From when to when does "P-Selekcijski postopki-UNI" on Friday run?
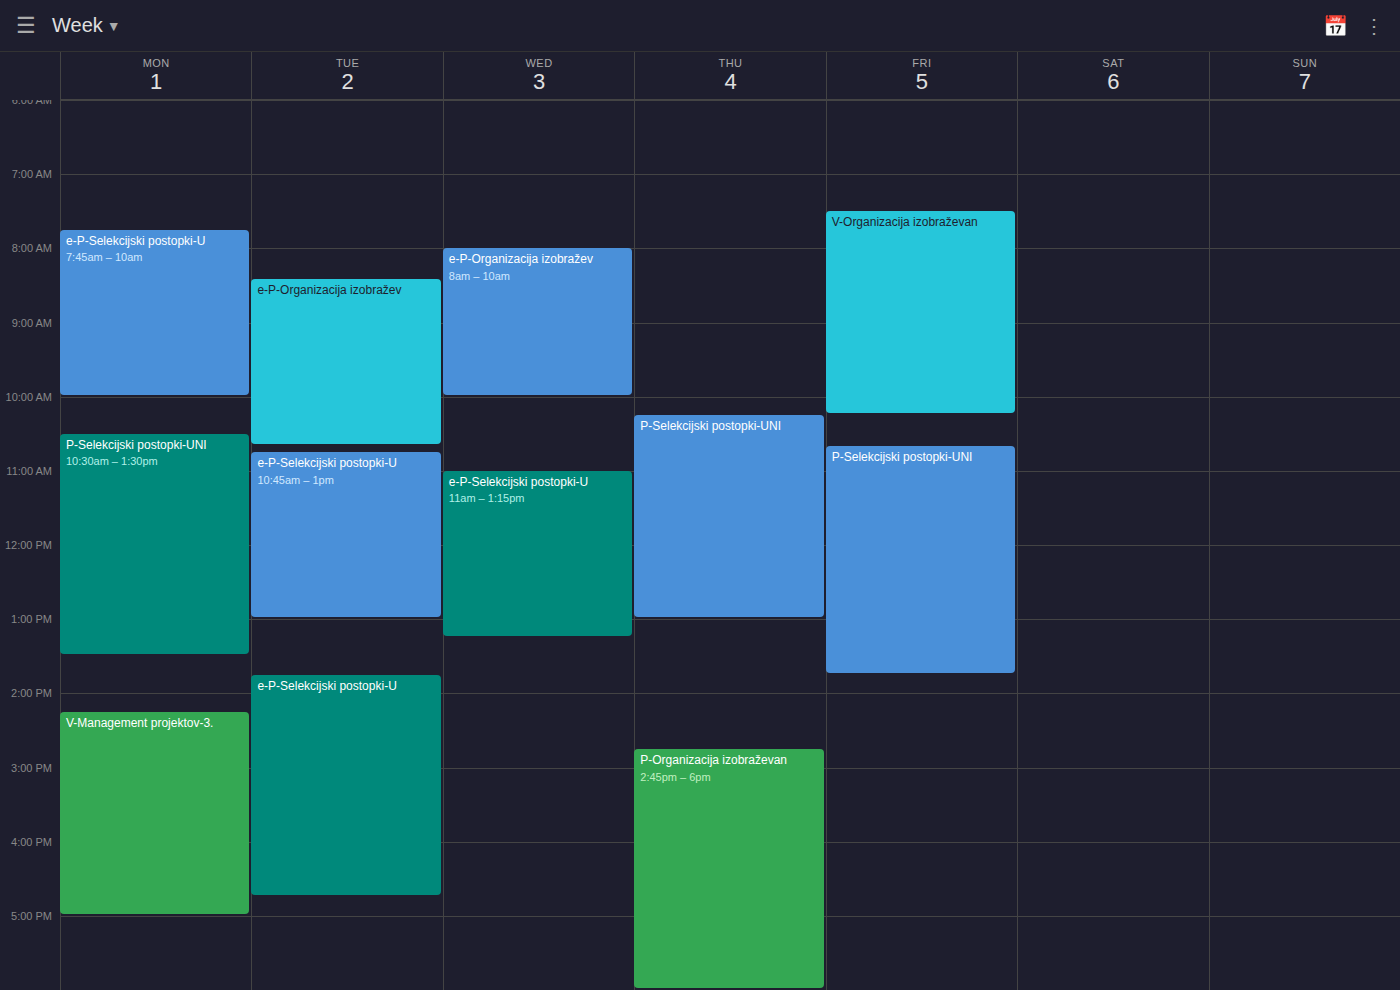
10:40 AM to 1:45 PM